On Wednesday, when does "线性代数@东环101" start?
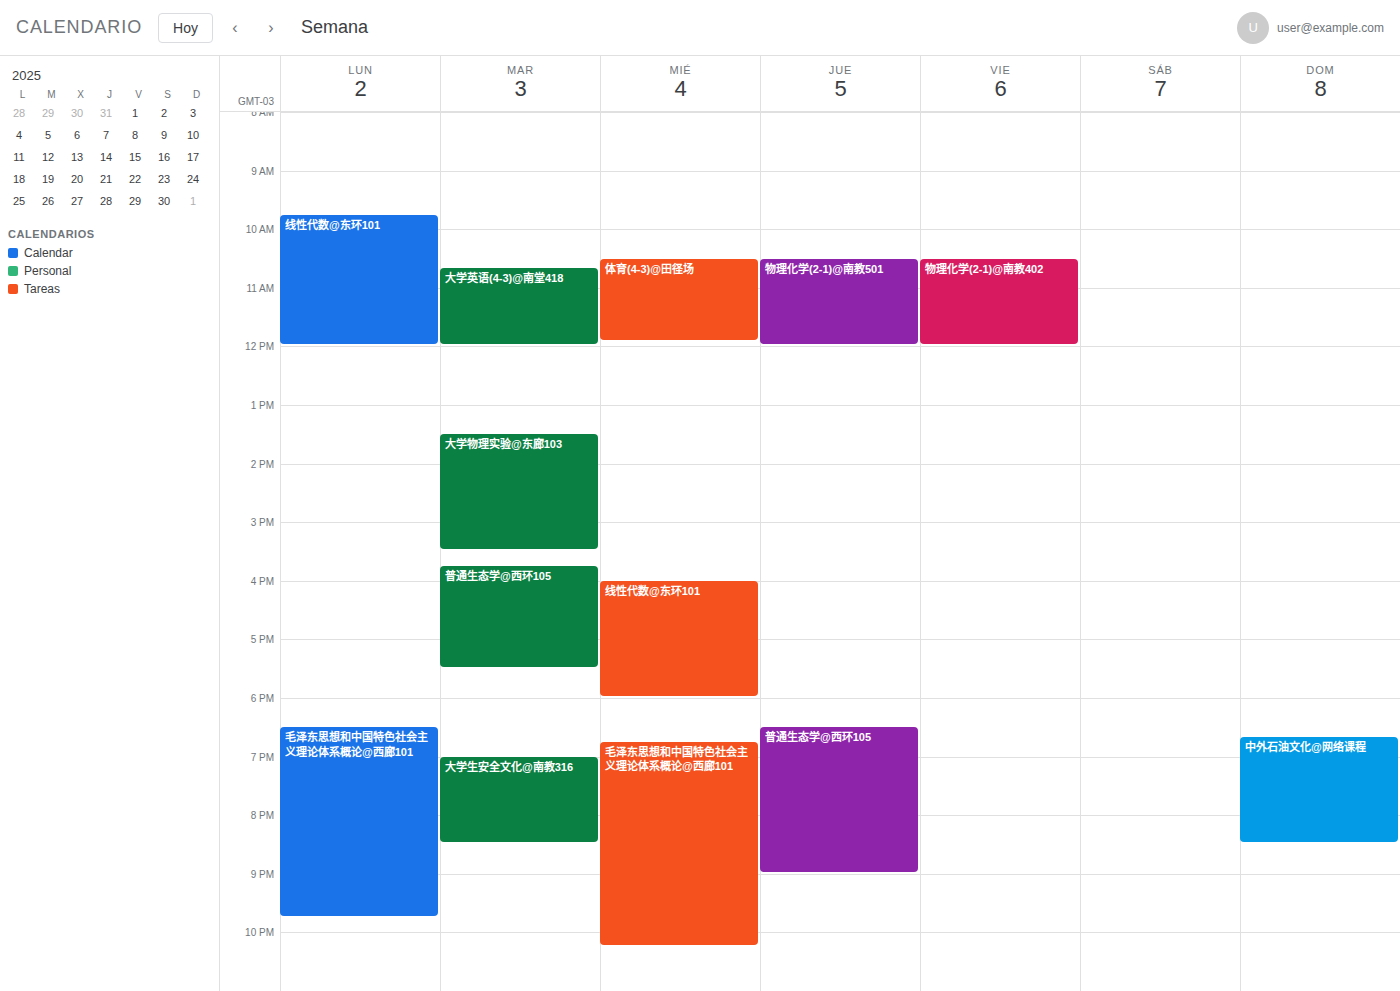
16:00